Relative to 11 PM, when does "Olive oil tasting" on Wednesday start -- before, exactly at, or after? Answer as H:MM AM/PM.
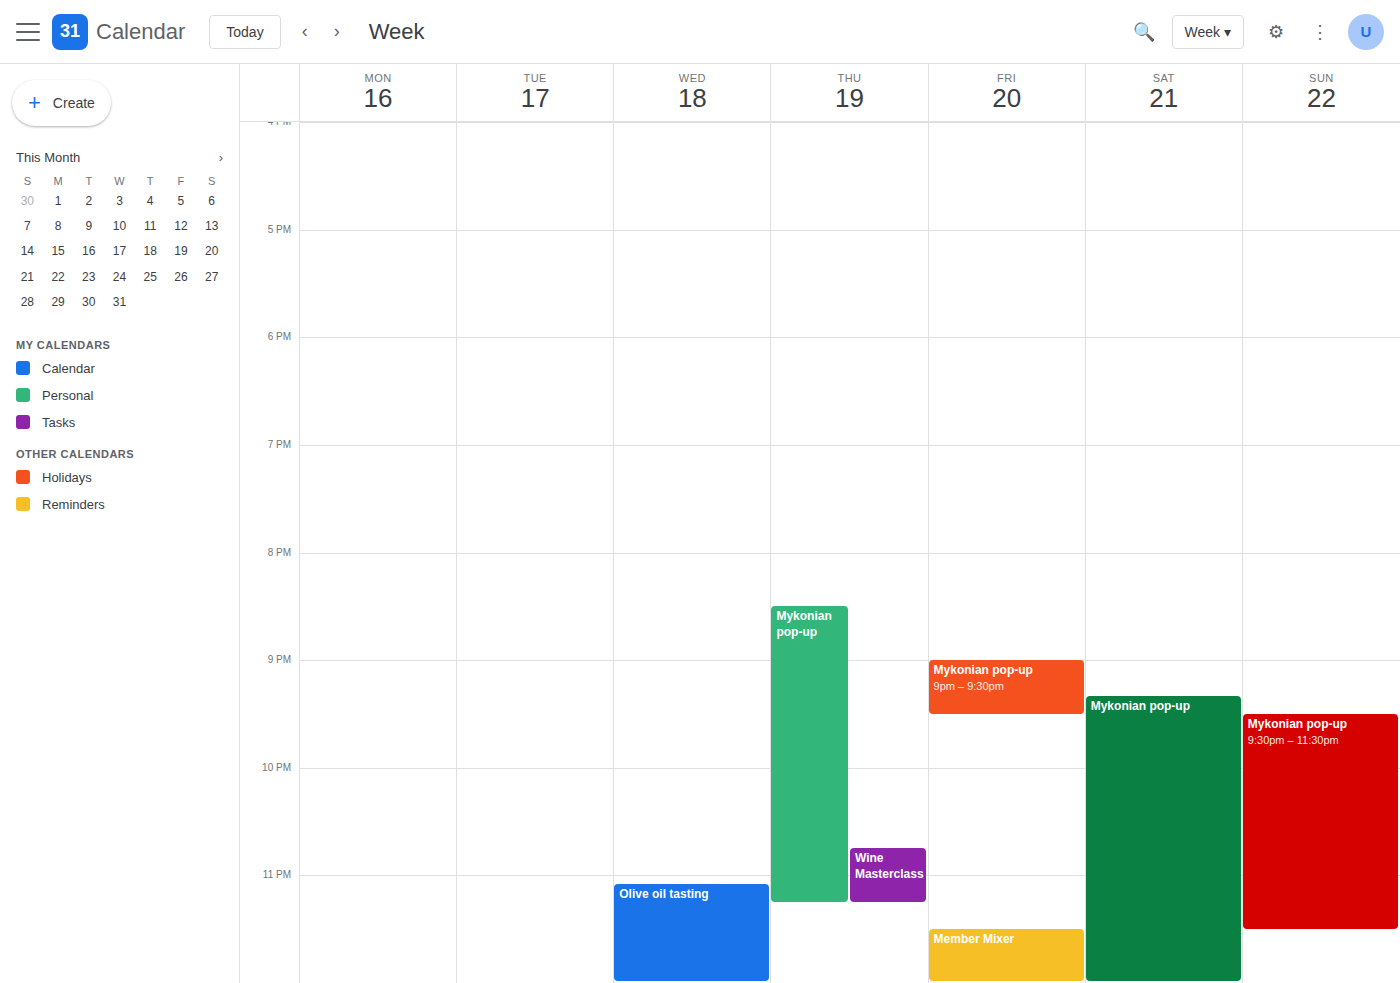
11:05 PM -- after 11 PM, 5 minutes below the 11 PM line.